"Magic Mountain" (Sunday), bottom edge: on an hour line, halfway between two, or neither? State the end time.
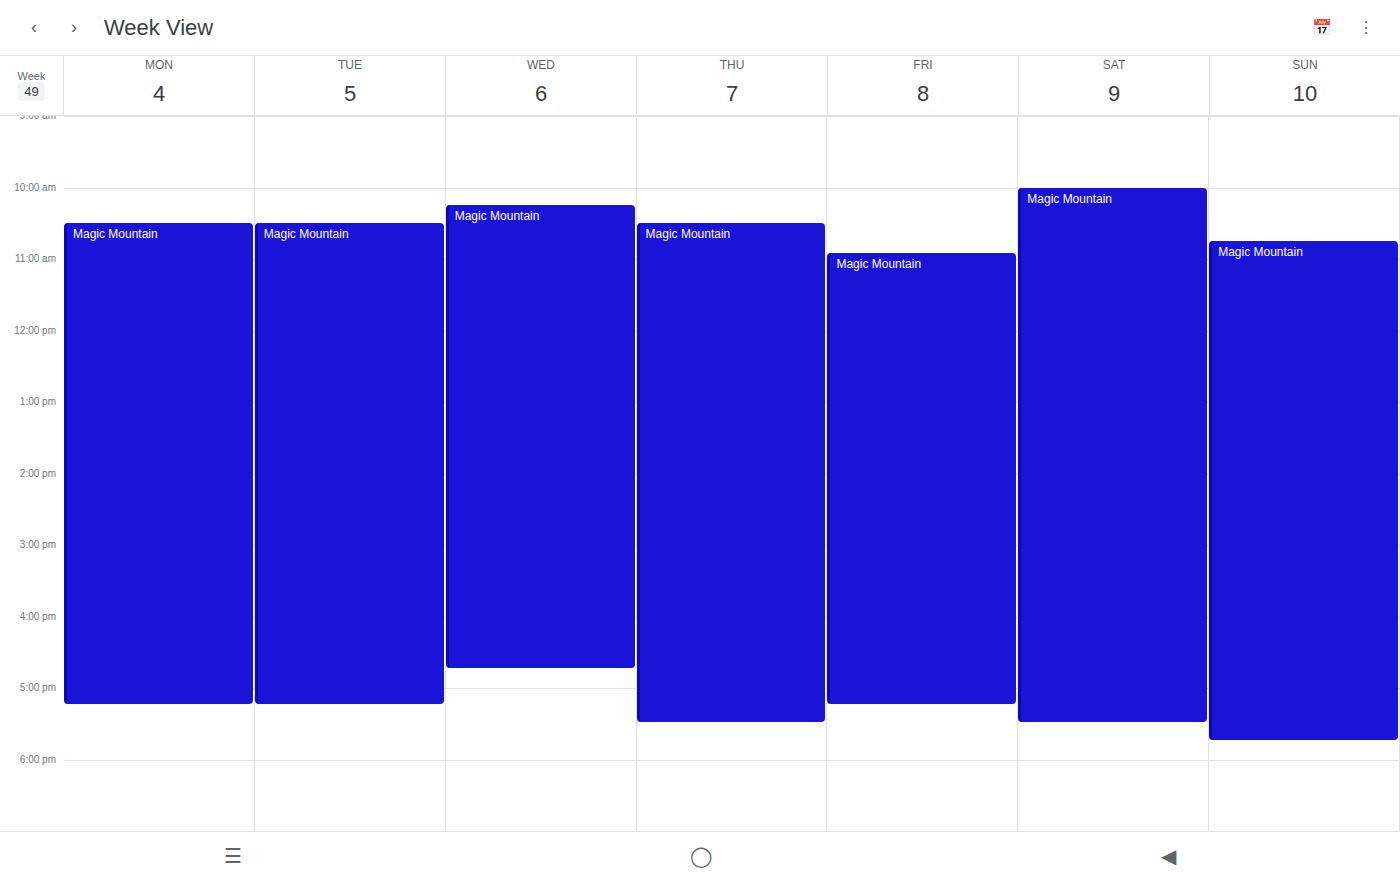
5:45 PM -- neither: three quarters of the way from the 5 PM line to the 6 PM line.